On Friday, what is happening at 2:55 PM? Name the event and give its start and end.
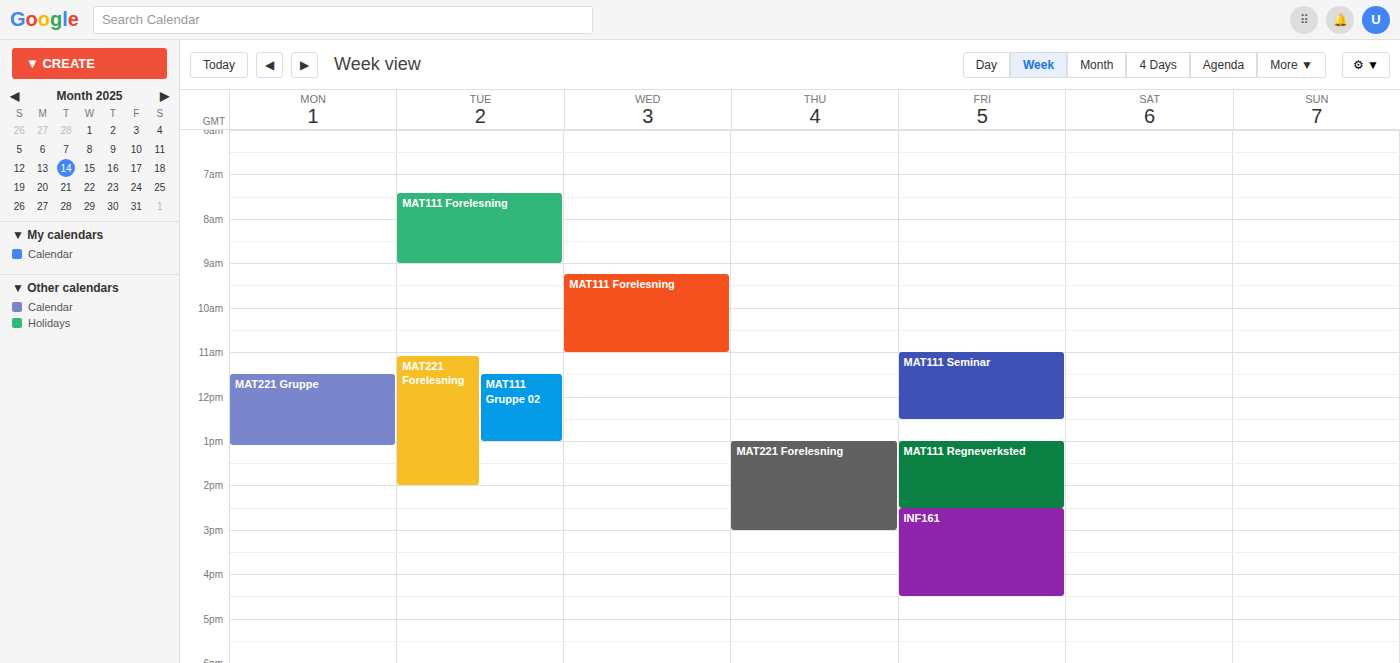
"INF161", 2:30 PM to 4:30 PM